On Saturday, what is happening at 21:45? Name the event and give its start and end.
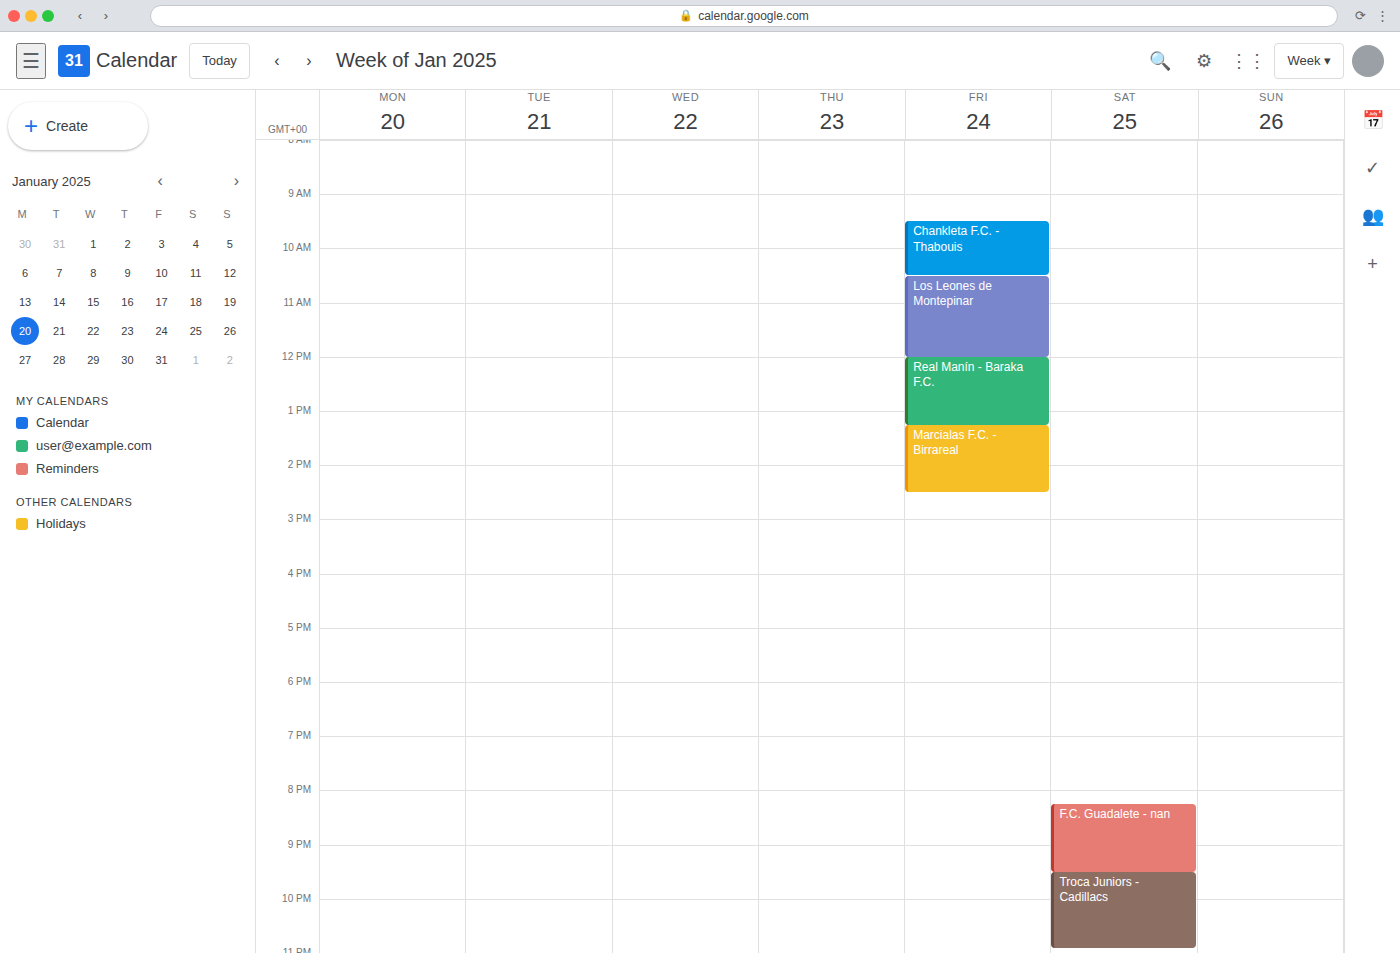
"Troca Juniors - Cadillacs", 21:30 to 22:55